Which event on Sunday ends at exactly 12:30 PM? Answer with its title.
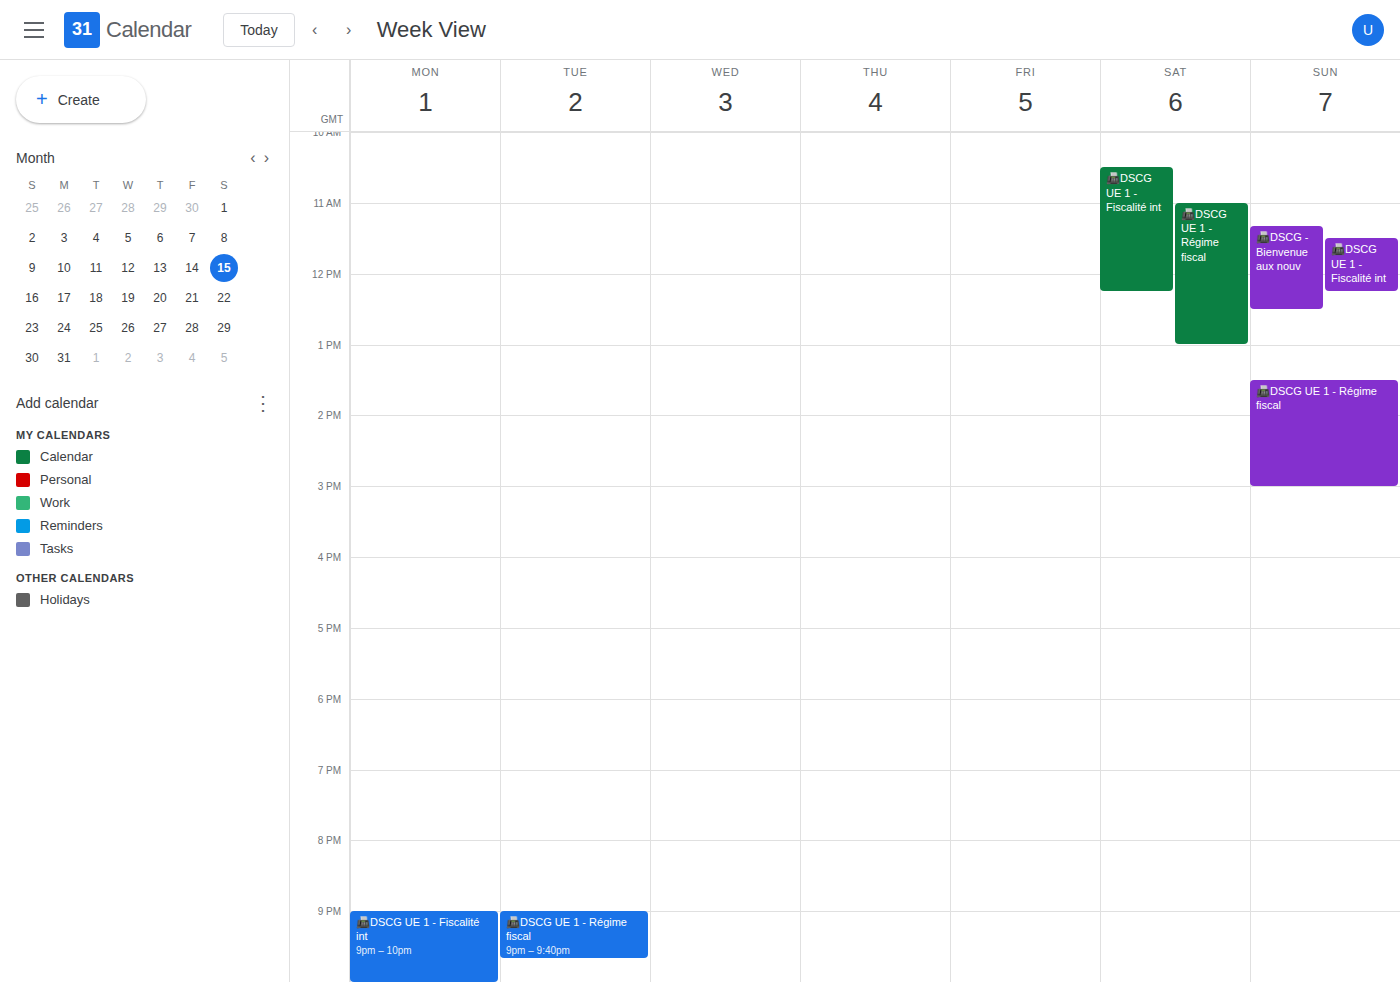
"📠DSCG - Bienvenue aux nouv"